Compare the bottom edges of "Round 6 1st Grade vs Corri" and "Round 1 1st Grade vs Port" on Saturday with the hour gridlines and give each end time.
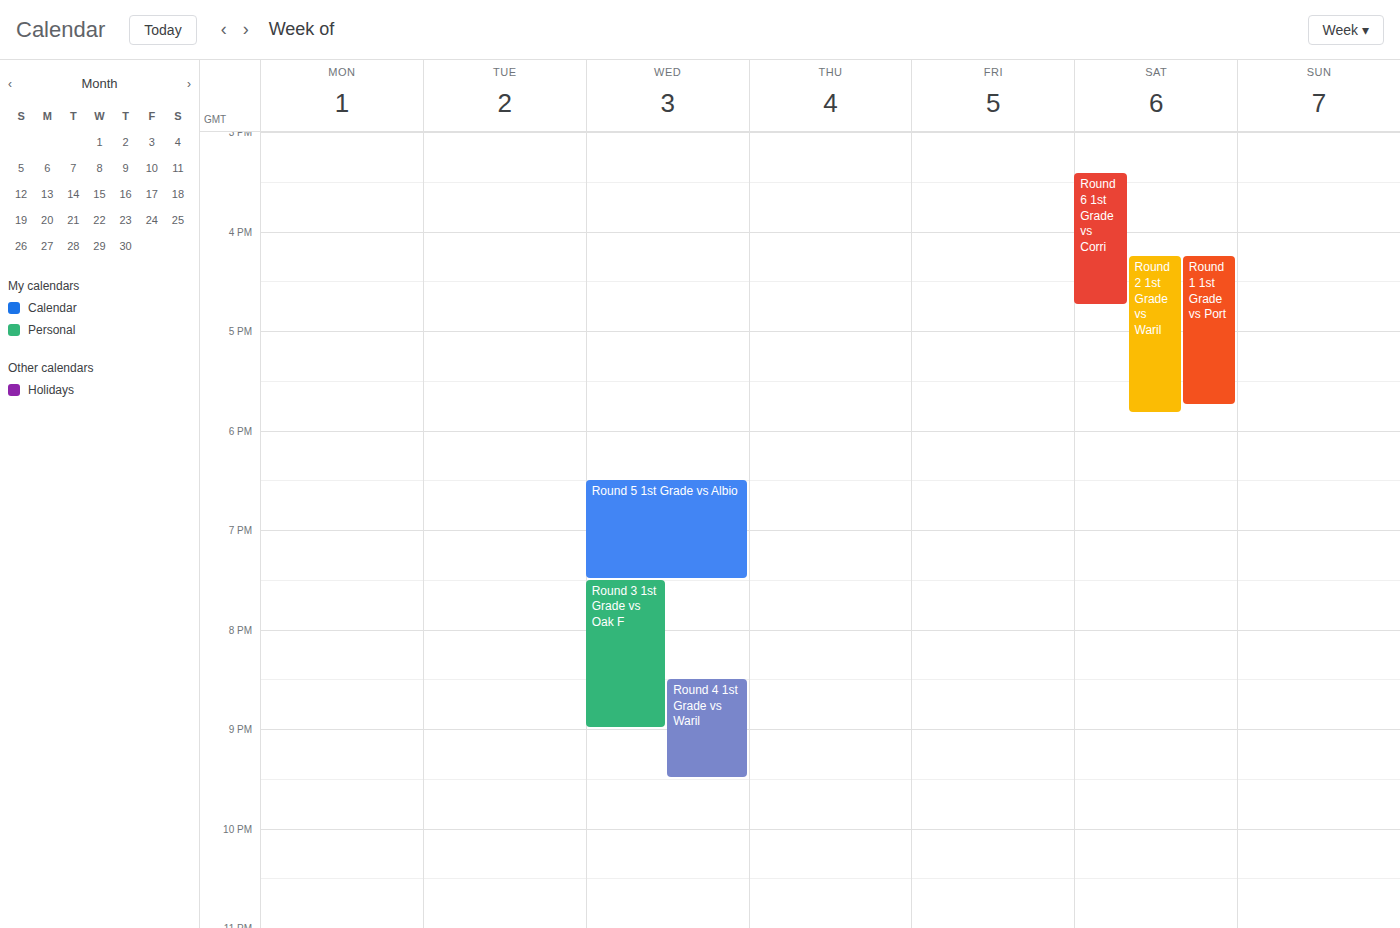
"Round 6 1st Grade vs Corri": 4:45 PM, neither: three quarters of the way from the 4 PM line to the 5 PM line. "Round 1 1st Grade vs Port": 5:45 PM, neither: three quarters of the way from the 5 PM line to the 6 PM line.